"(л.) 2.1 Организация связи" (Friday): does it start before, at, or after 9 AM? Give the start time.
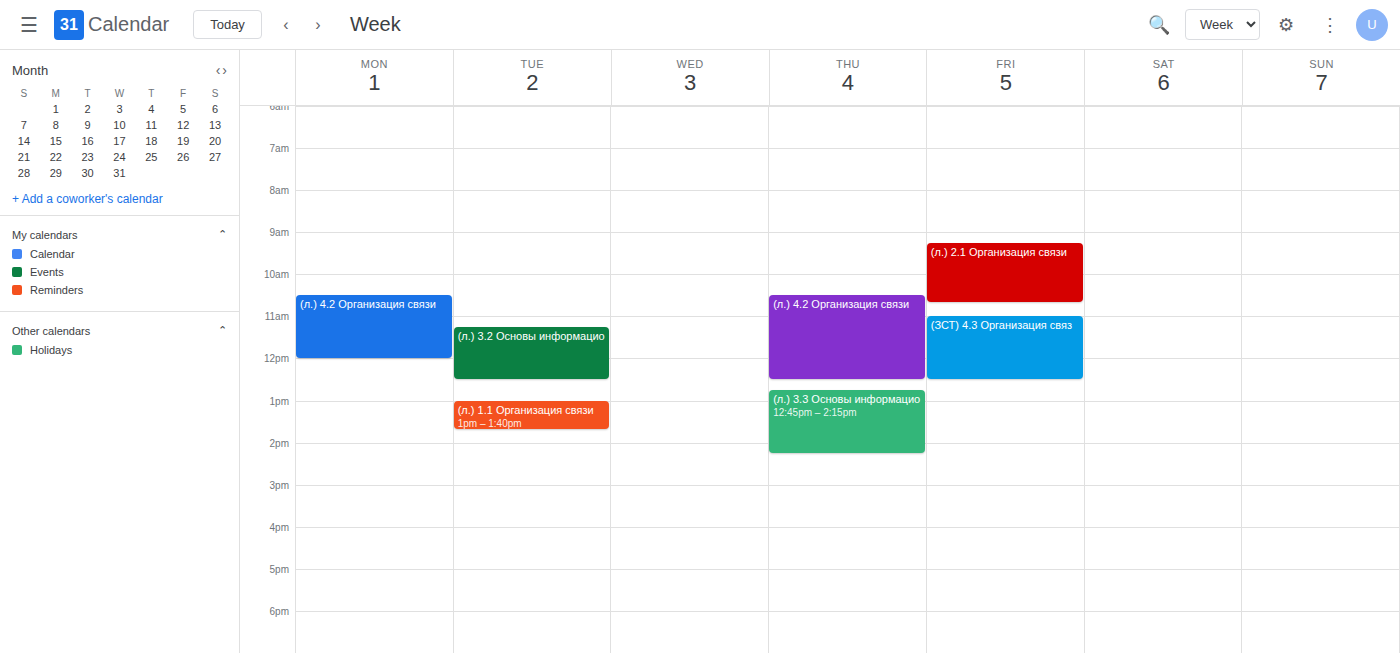
9:15 AM -- after 9 AM, 15 minutes below the 9 AM line.